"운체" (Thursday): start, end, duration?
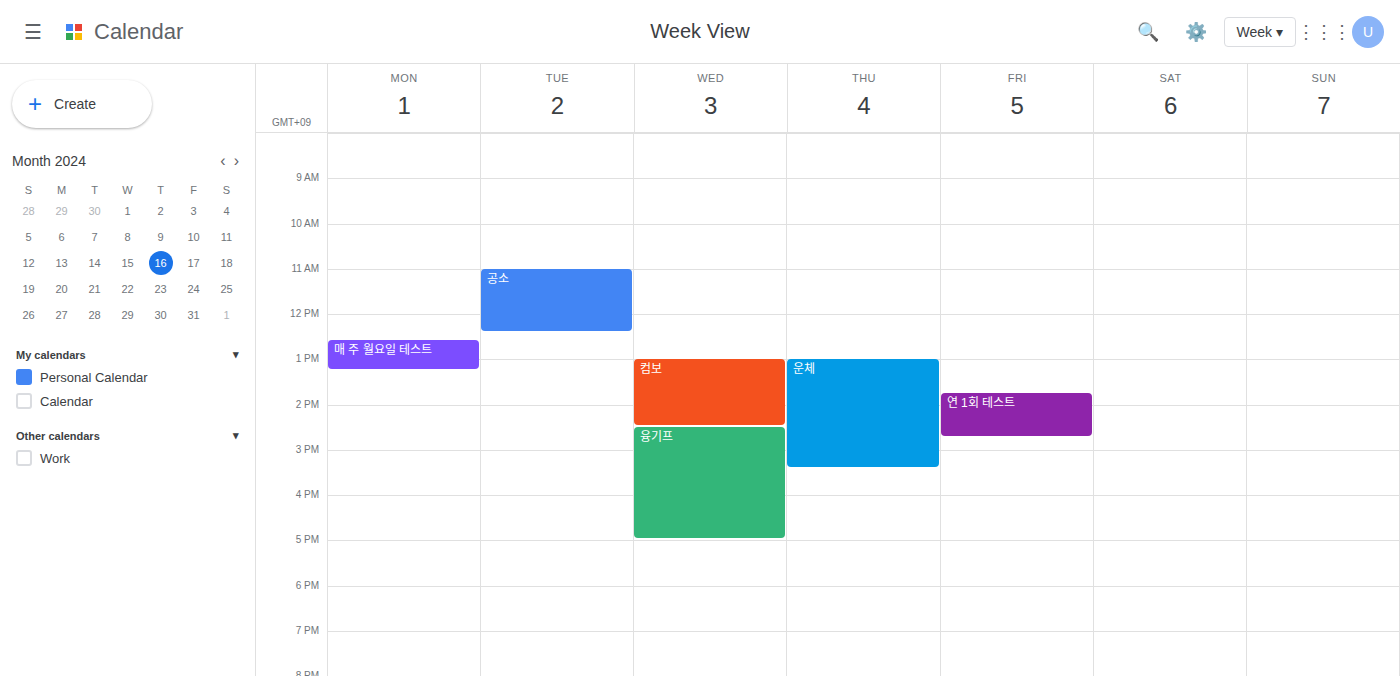
1:00 PM to 3:25 PM, 2 hours 25 minutes